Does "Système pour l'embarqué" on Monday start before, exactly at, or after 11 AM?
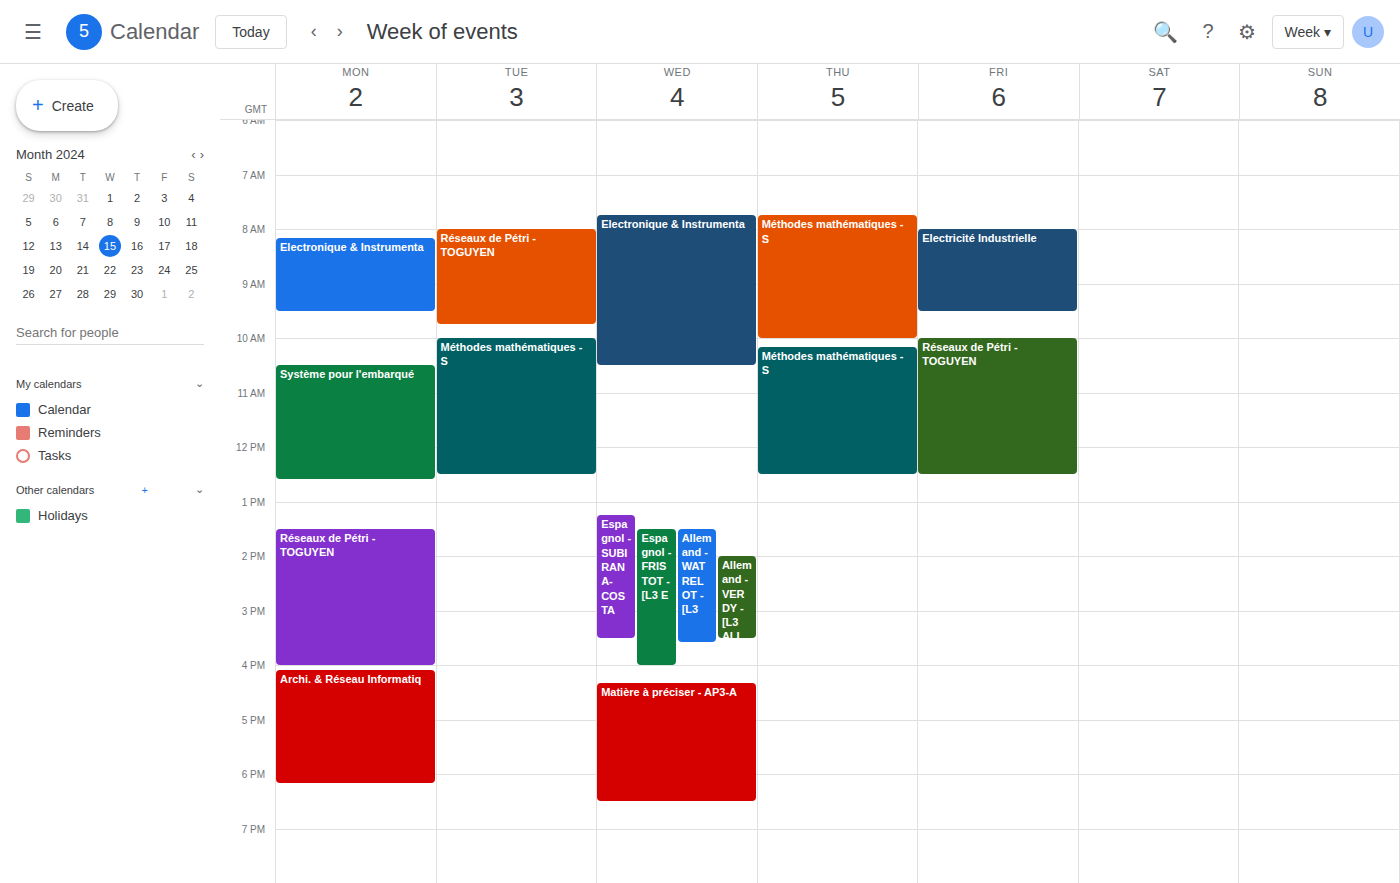
10:30 AM -- before 11 AM, 30 minutes above the 11 AM line.